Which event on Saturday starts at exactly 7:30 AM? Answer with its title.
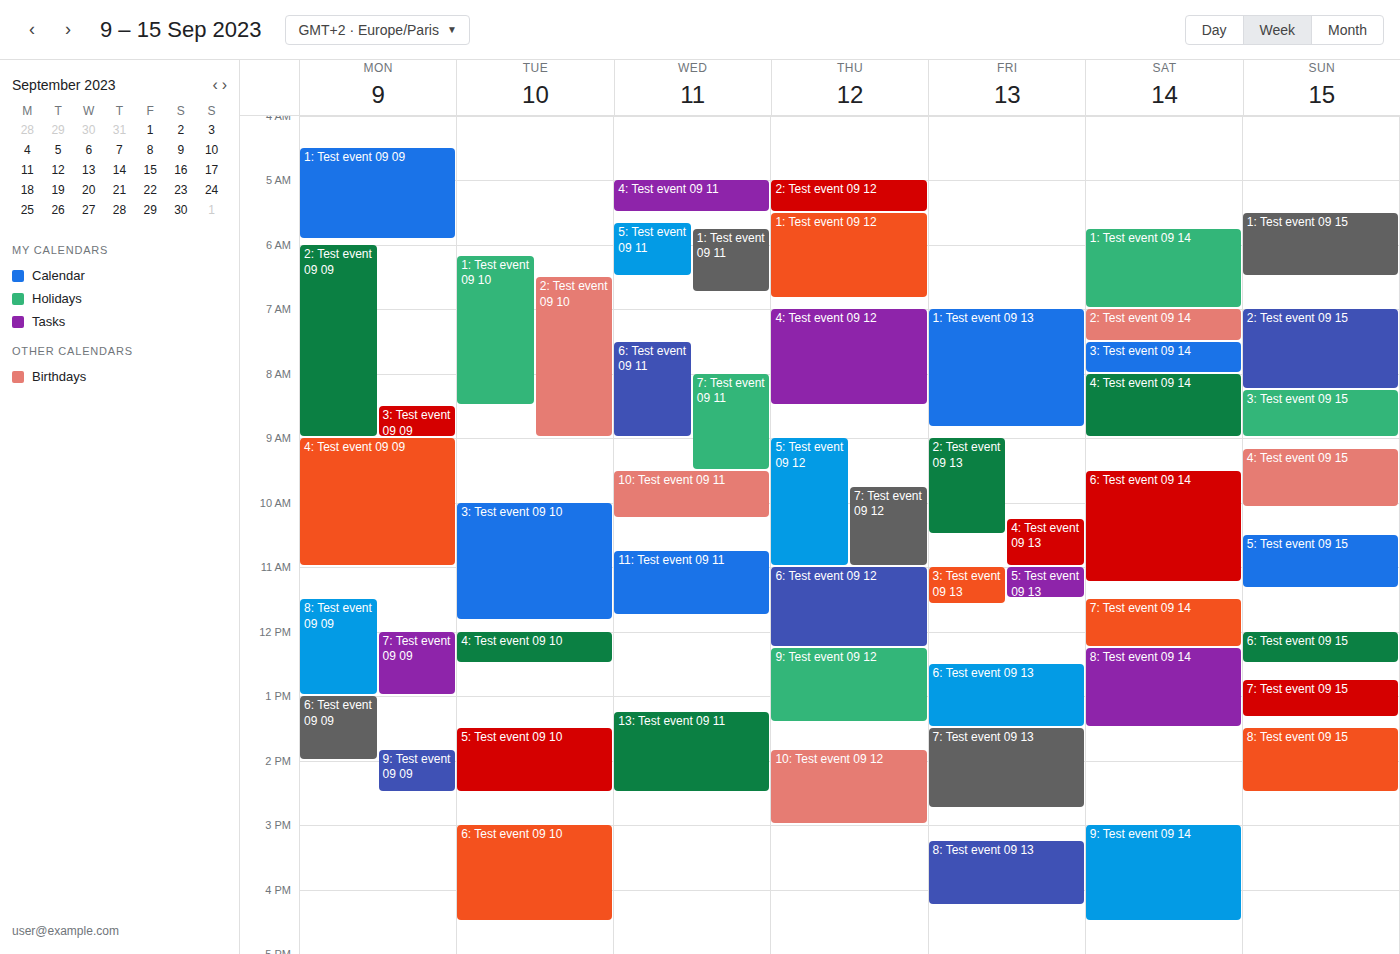
"3: Test event 09 14"